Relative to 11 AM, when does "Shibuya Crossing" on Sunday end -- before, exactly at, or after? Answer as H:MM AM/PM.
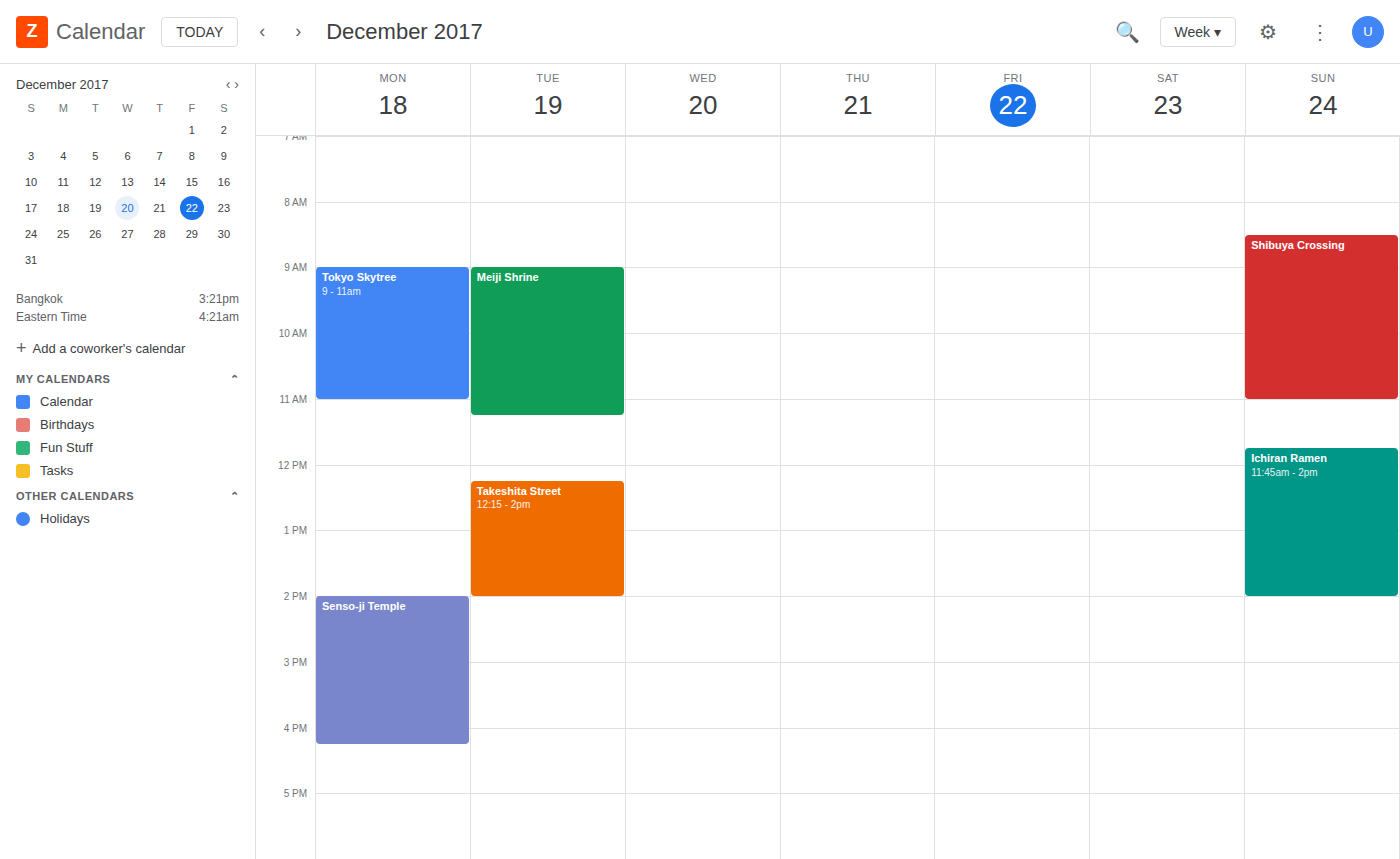
11:00 AM -- exactly at 11 AM, on the 11 AM line.